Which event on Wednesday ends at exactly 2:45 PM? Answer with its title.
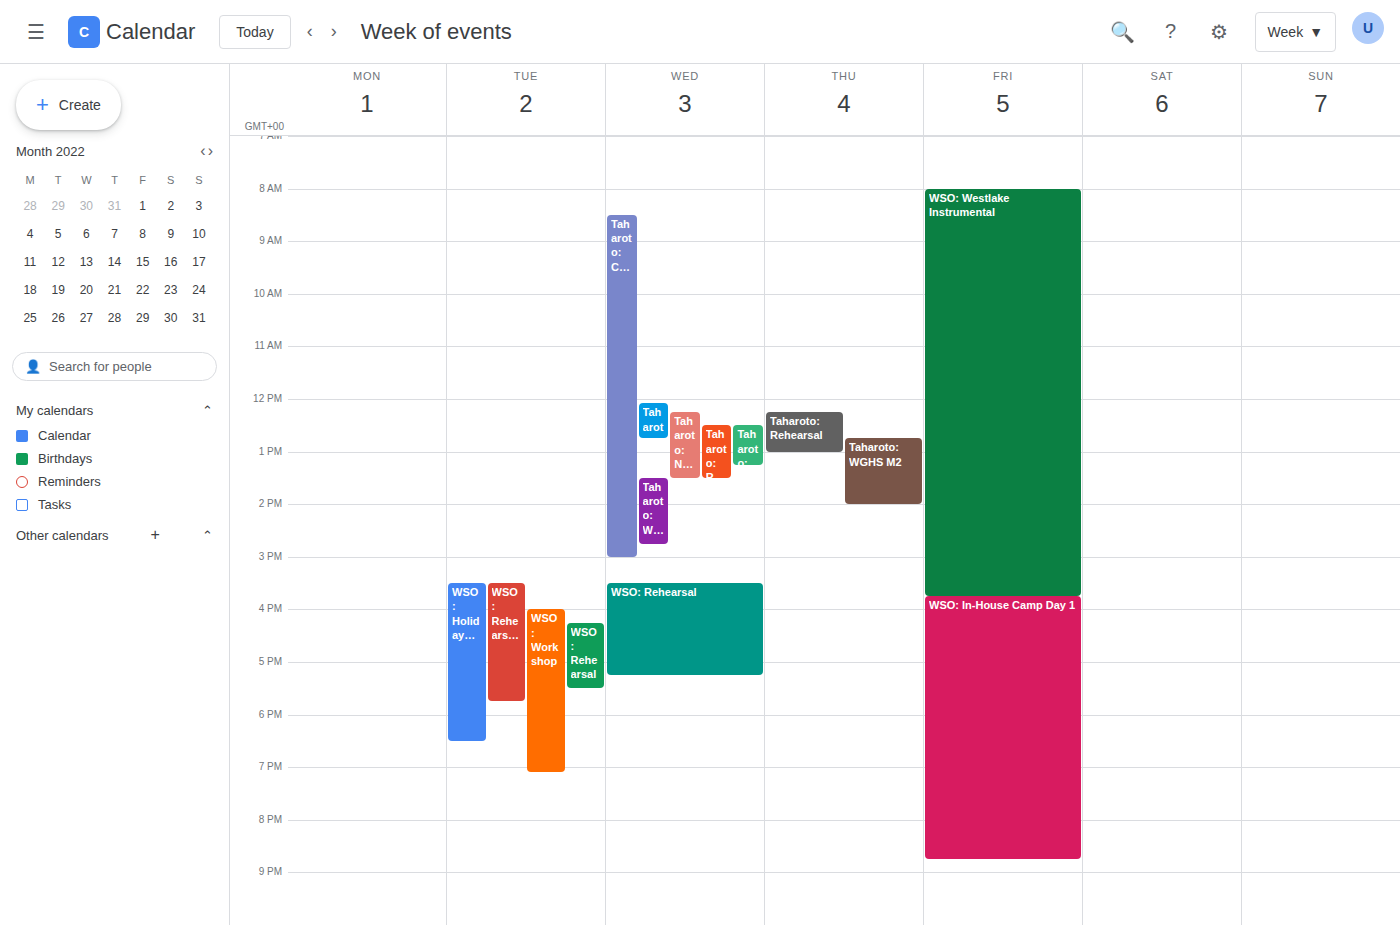
"Taharoto: WGHS M2"